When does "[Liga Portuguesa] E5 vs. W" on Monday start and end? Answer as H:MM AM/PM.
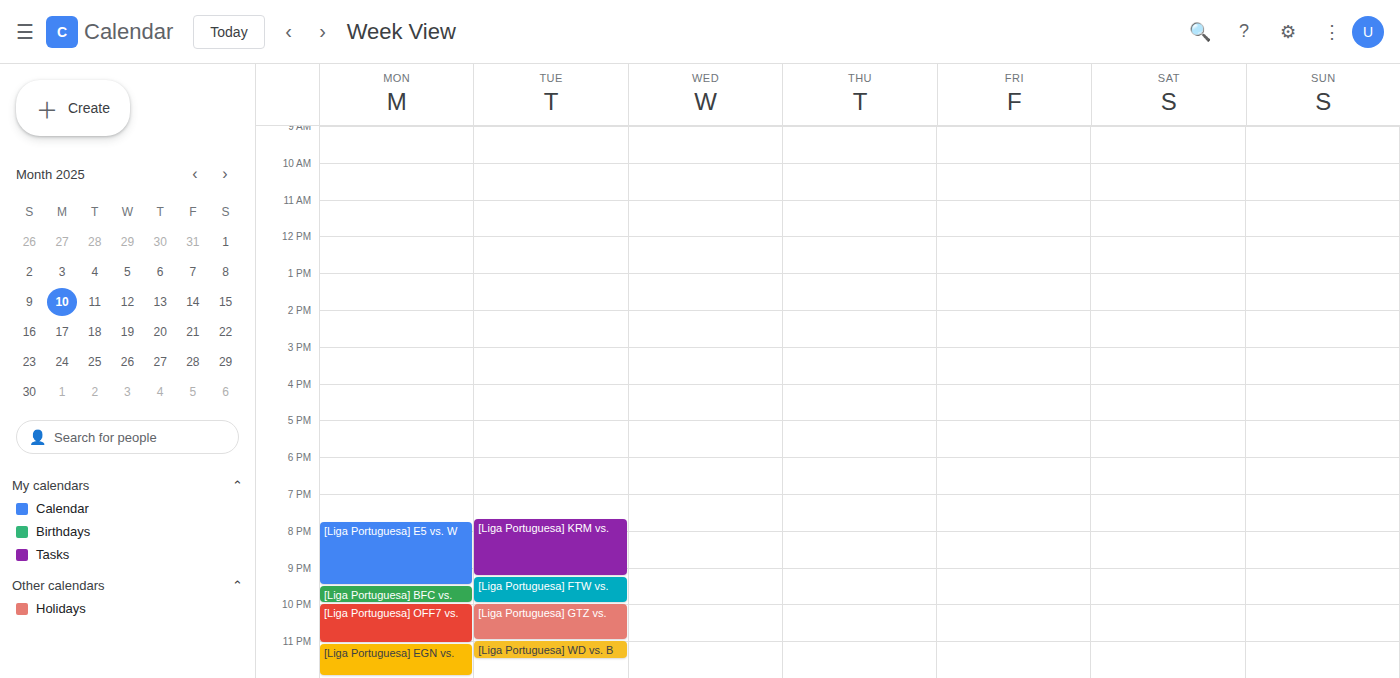
7:45 PM to 9:30 PM